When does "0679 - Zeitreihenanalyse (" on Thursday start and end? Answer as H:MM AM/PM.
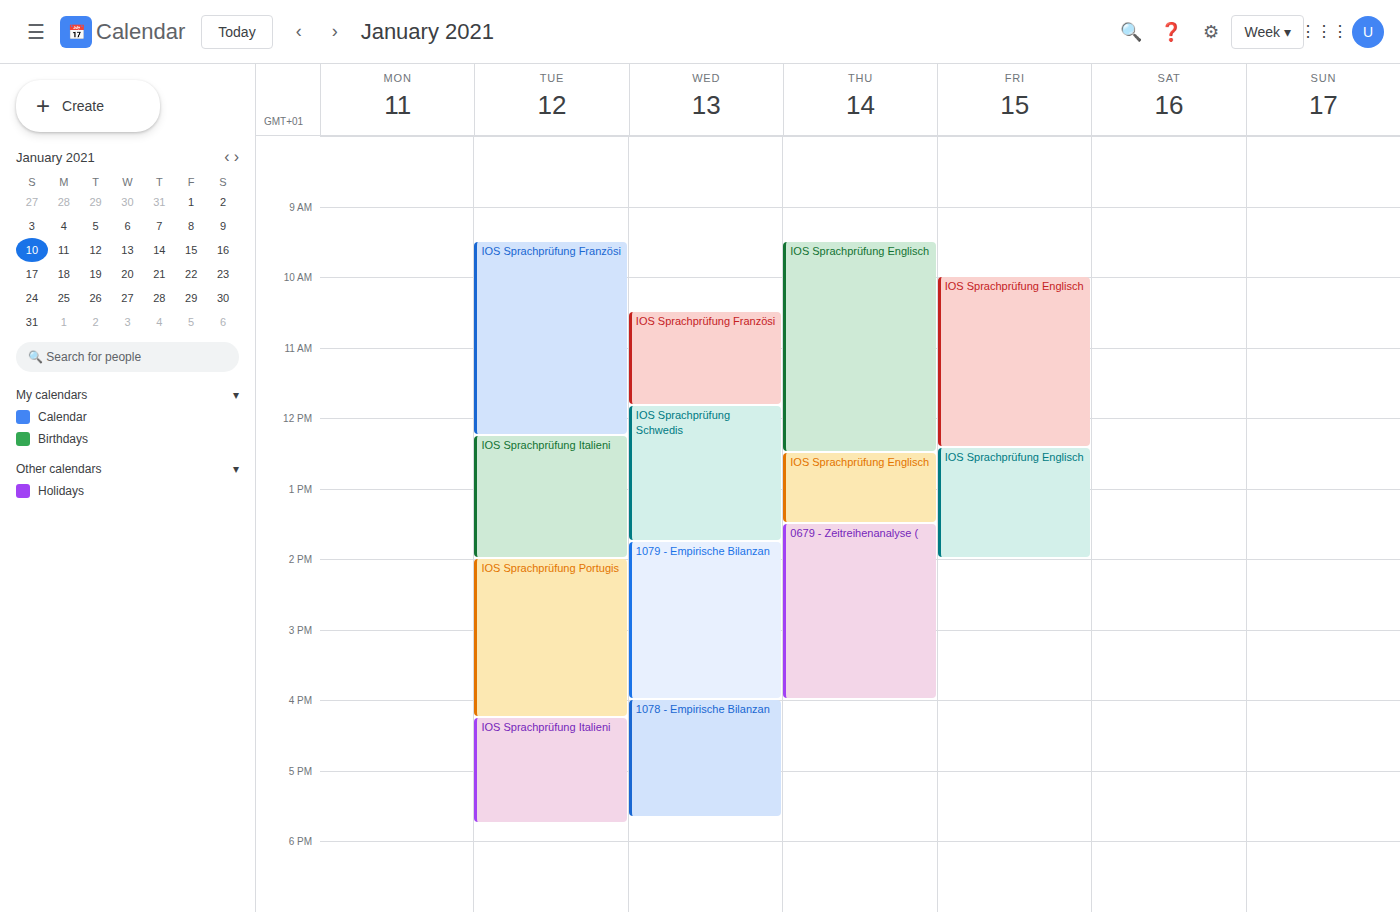
1:30 PM to 4:00 PM